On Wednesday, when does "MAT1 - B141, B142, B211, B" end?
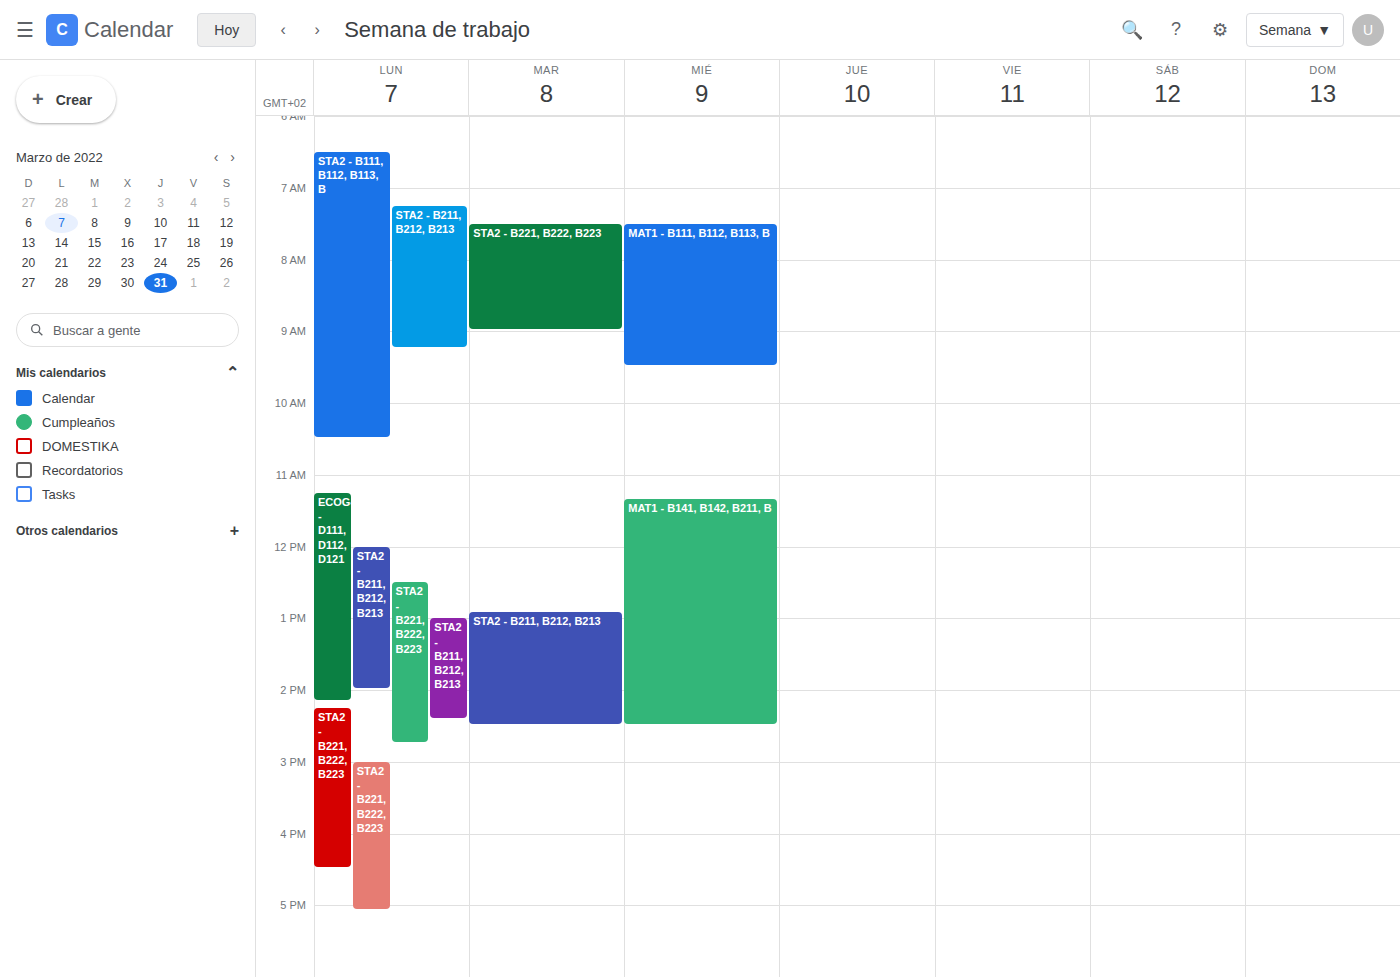
2:30 PM